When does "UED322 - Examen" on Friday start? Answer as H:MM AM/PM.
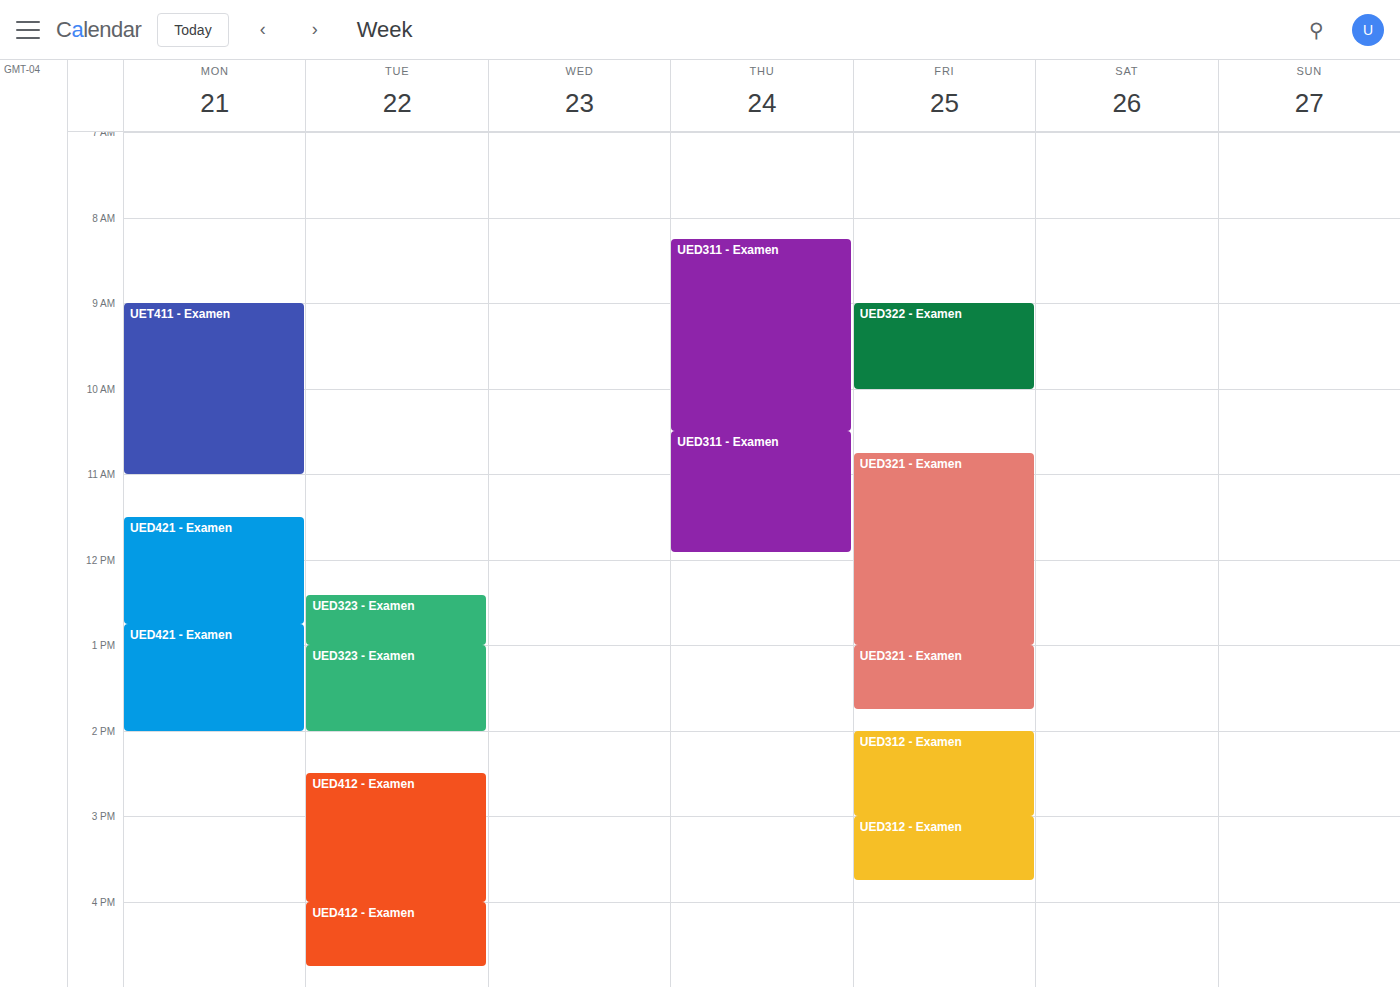
9:00 AM